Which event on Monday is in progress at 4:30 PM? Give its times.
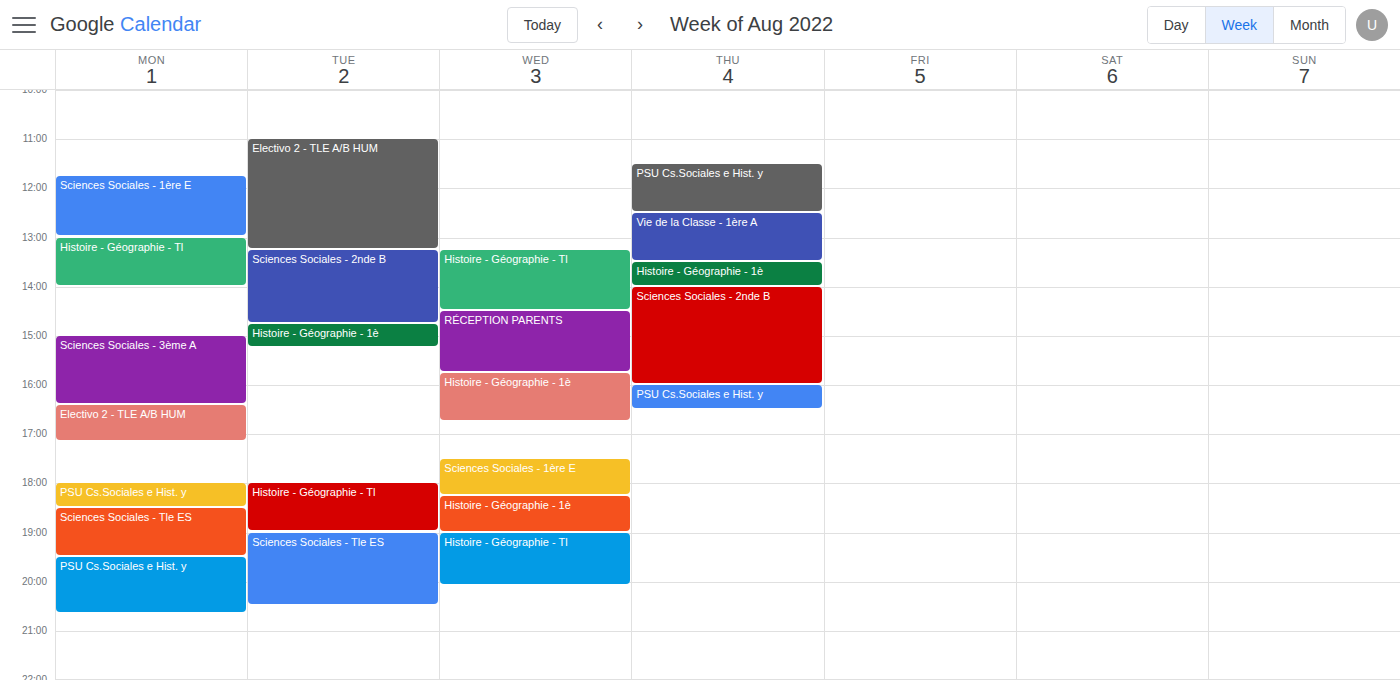
"Electivo 2 - TLE A/B HUM", 4:25 PM to 5:10 PM